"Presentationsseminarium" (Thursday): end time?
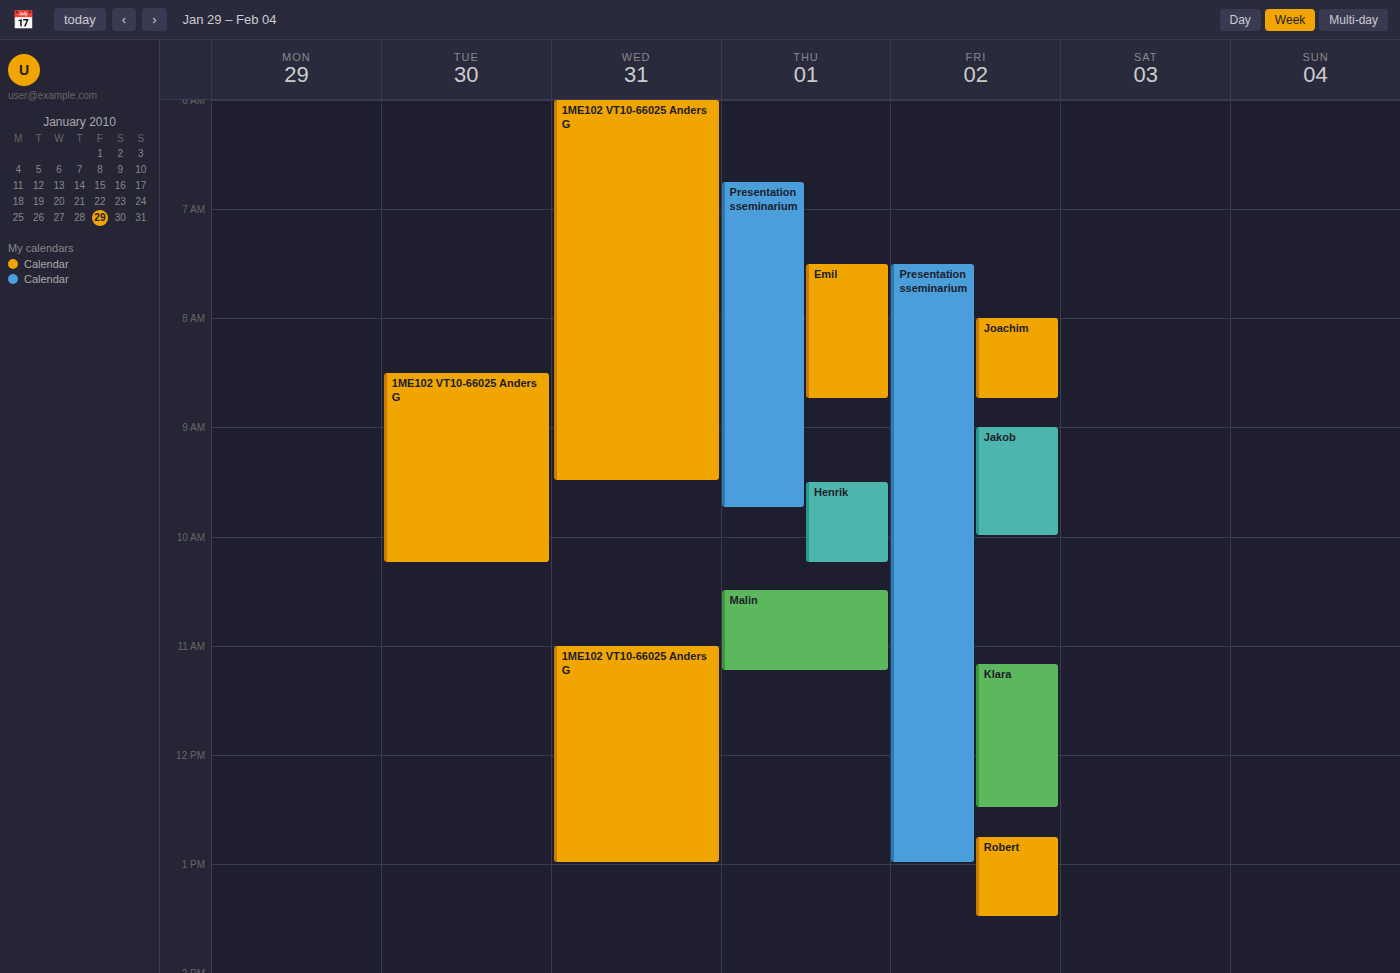
09:45